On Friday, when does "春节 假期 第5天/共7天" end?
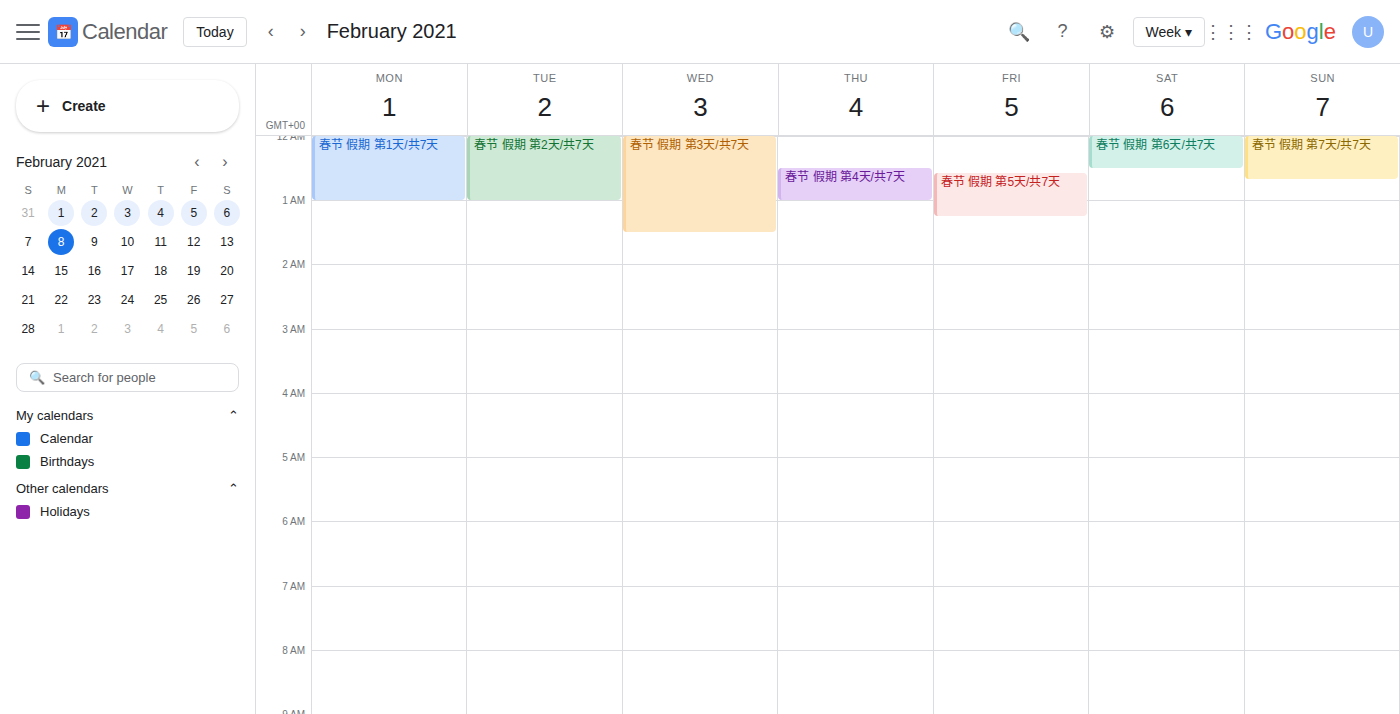
1:15 AM